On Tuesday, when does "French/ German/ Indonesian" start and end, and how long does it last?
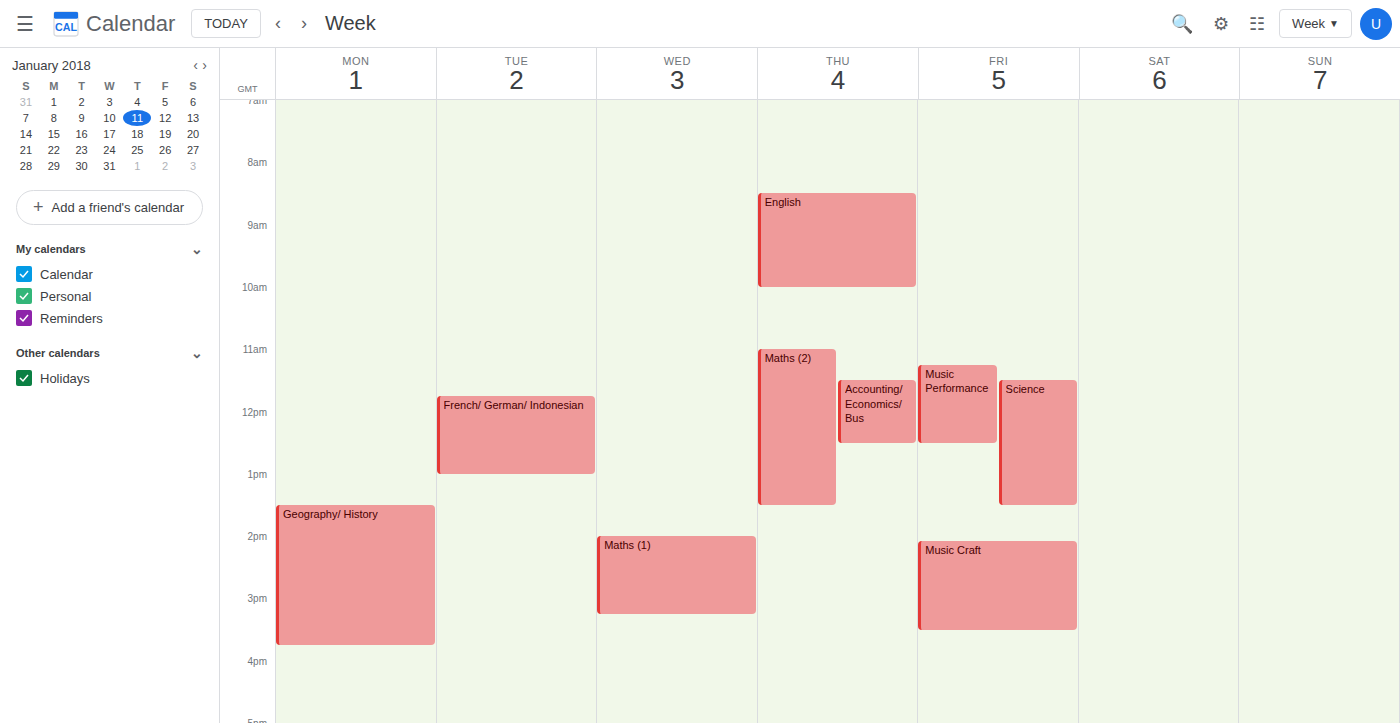
11:45 AM to 1:00 PM, 1 hour 15 minutes